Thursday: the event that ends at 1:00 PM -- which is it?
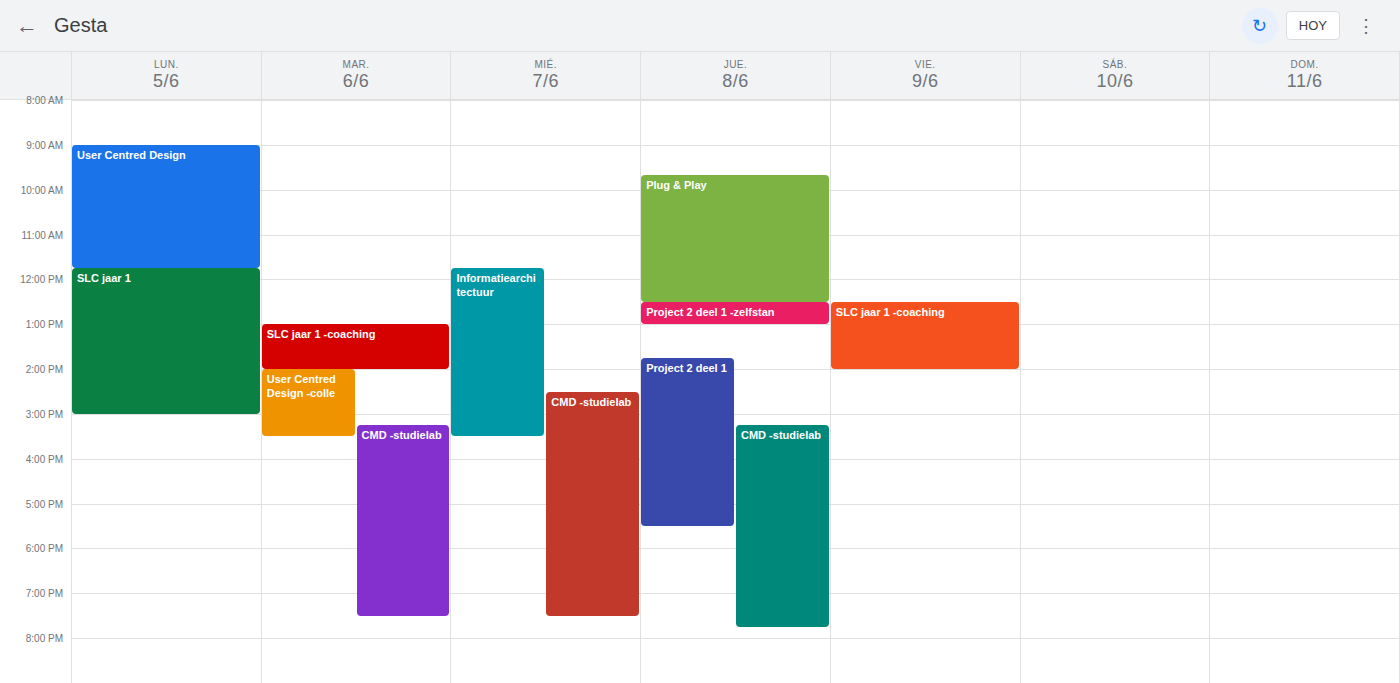
"Project 2 deel 1 -zelfstan"